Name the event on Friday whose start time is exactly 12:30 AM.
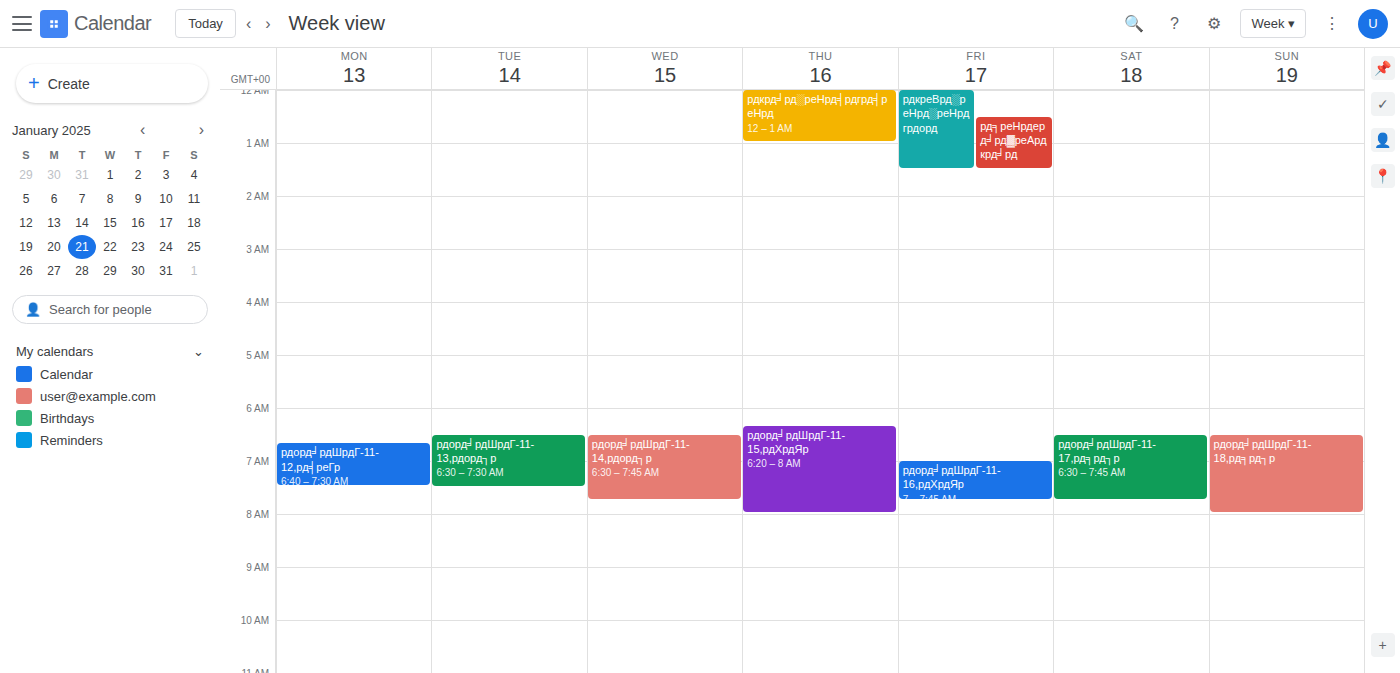
"рд╕реНрдерд╛рд▓реАрдкрд╛рд"